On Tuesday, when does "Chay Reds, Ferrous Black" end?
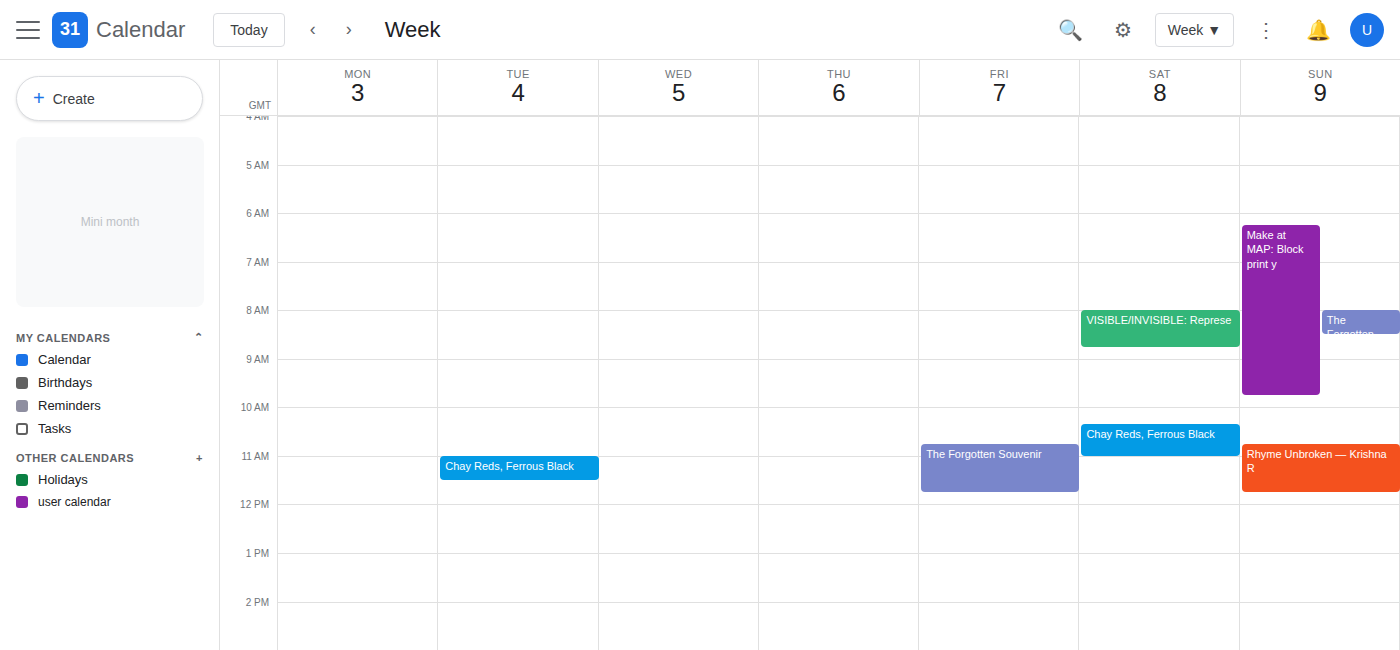
11:30 AM